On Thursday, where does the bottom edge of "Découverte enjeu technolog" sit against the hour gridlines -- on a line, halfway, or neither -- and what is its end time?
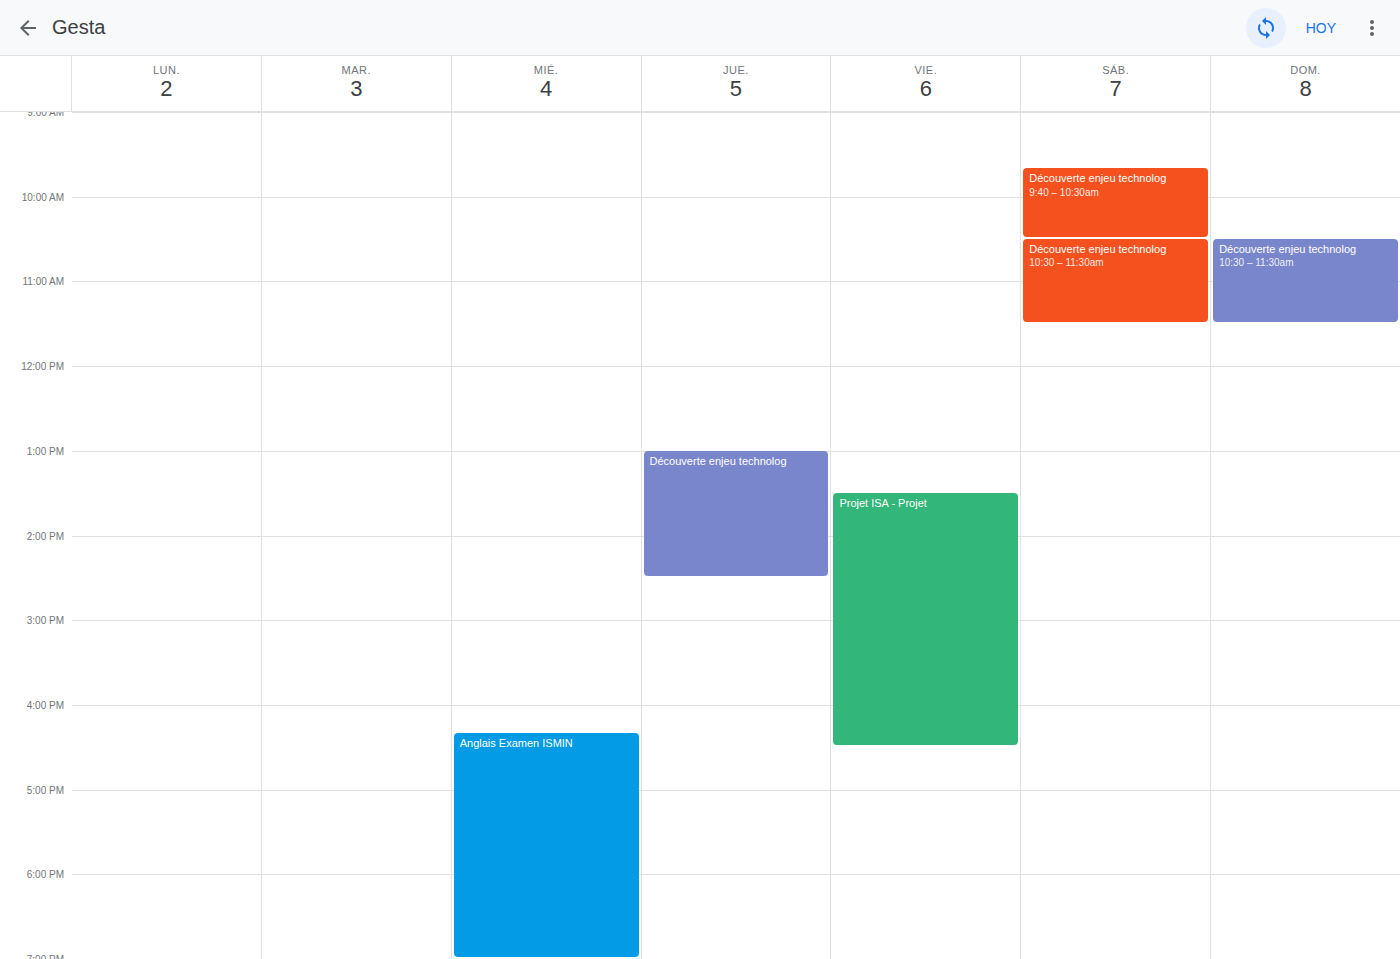
14:30 -- halfway between the 14:00 and 15:00 lines.